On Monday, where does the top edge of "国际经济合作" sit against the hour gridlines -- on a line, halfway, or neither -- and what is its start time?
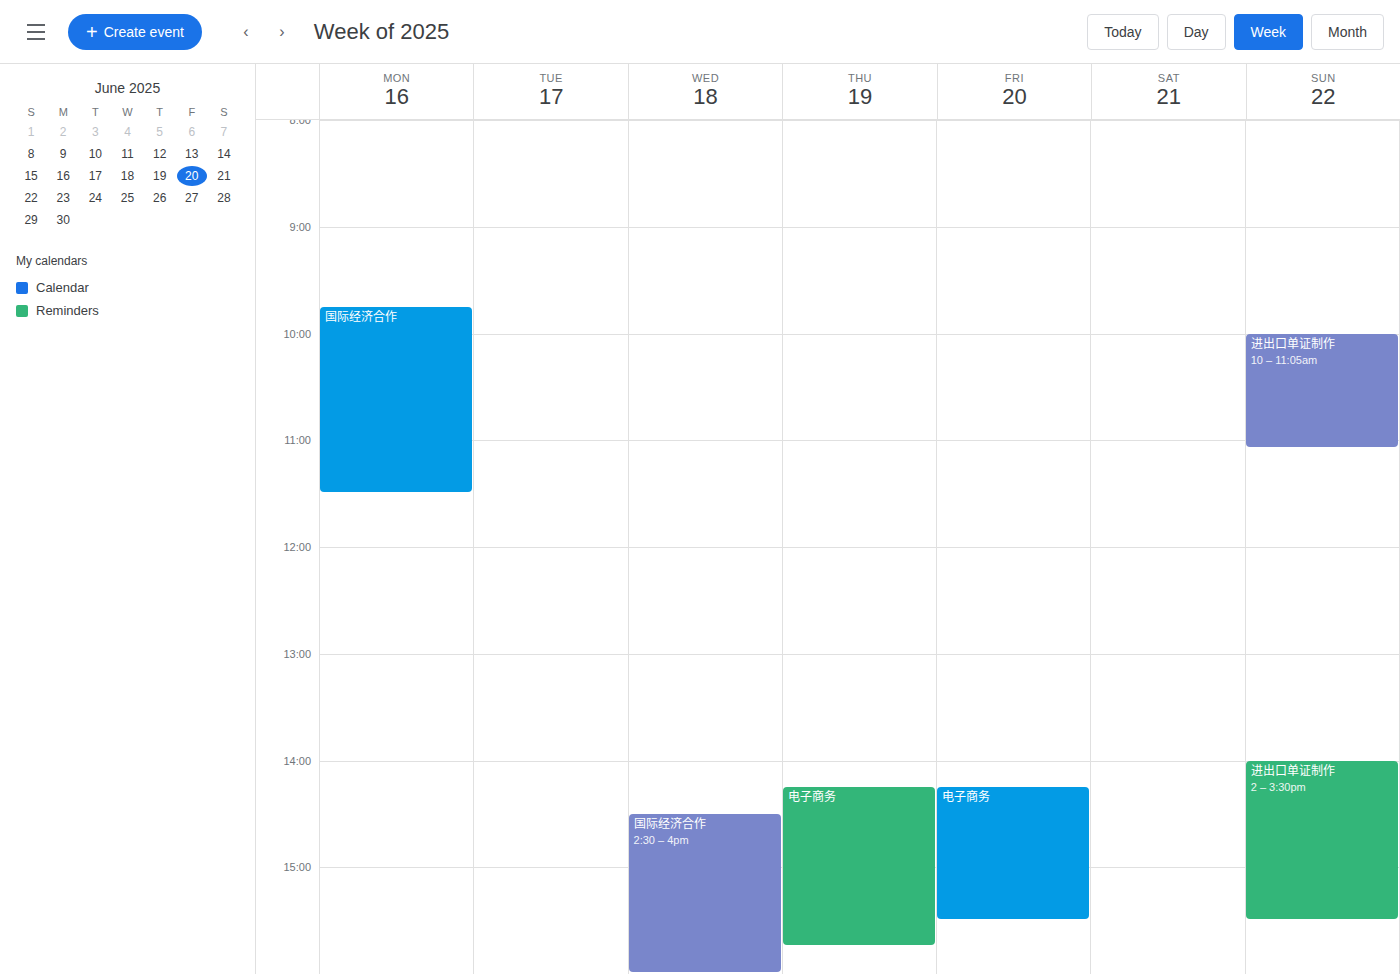
9:45 AM -- neither: three quarters of the way from the 9 AM line to the 10 AM line.